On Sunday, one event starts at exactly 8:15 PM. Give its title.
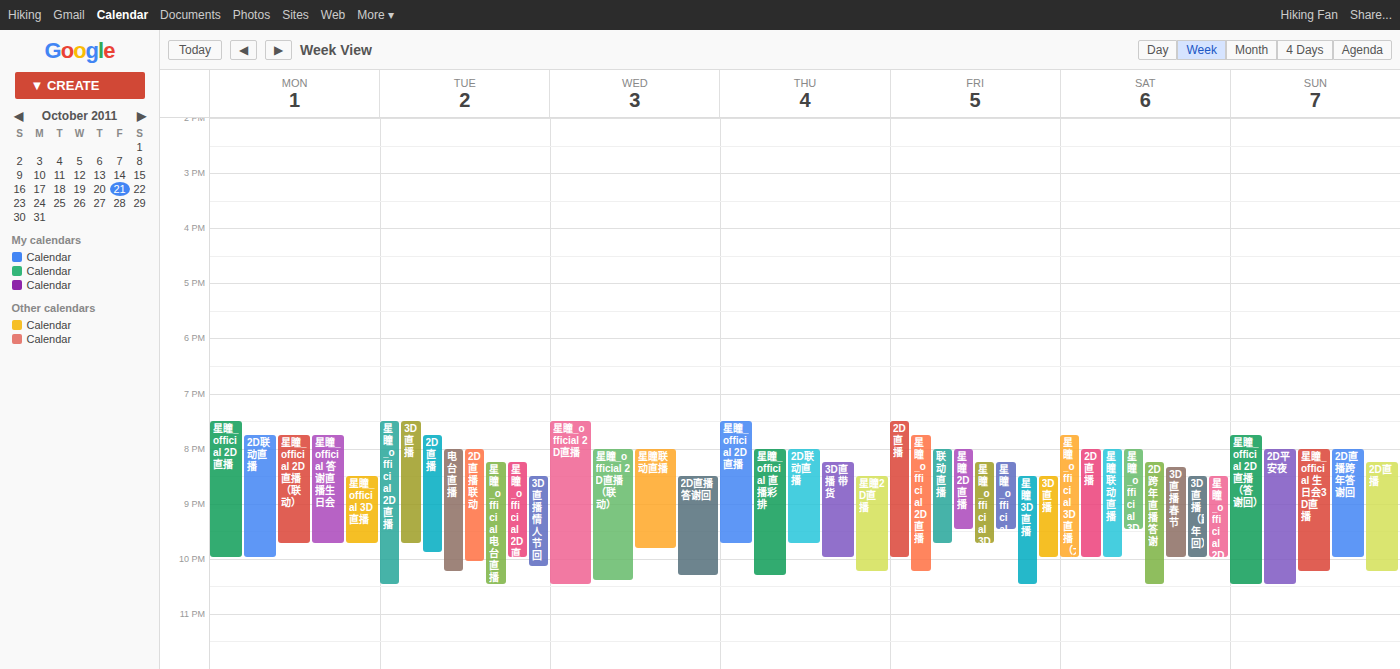
"2D直播"